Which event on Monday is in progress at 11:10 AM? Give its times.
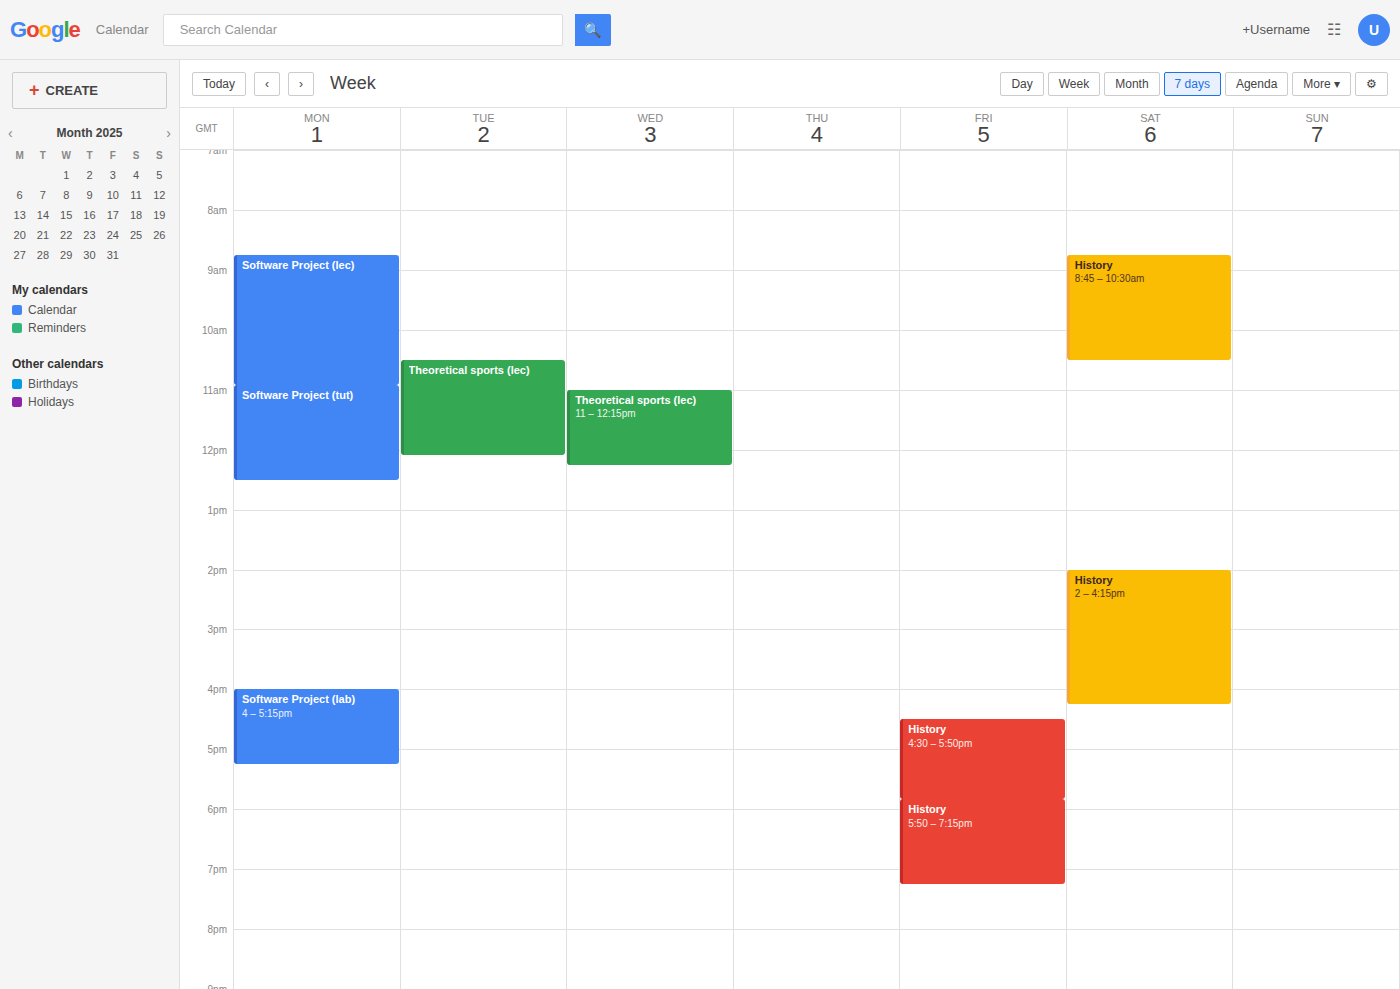
"Software Project (tut)", 10:55 AM to 12:30 PM